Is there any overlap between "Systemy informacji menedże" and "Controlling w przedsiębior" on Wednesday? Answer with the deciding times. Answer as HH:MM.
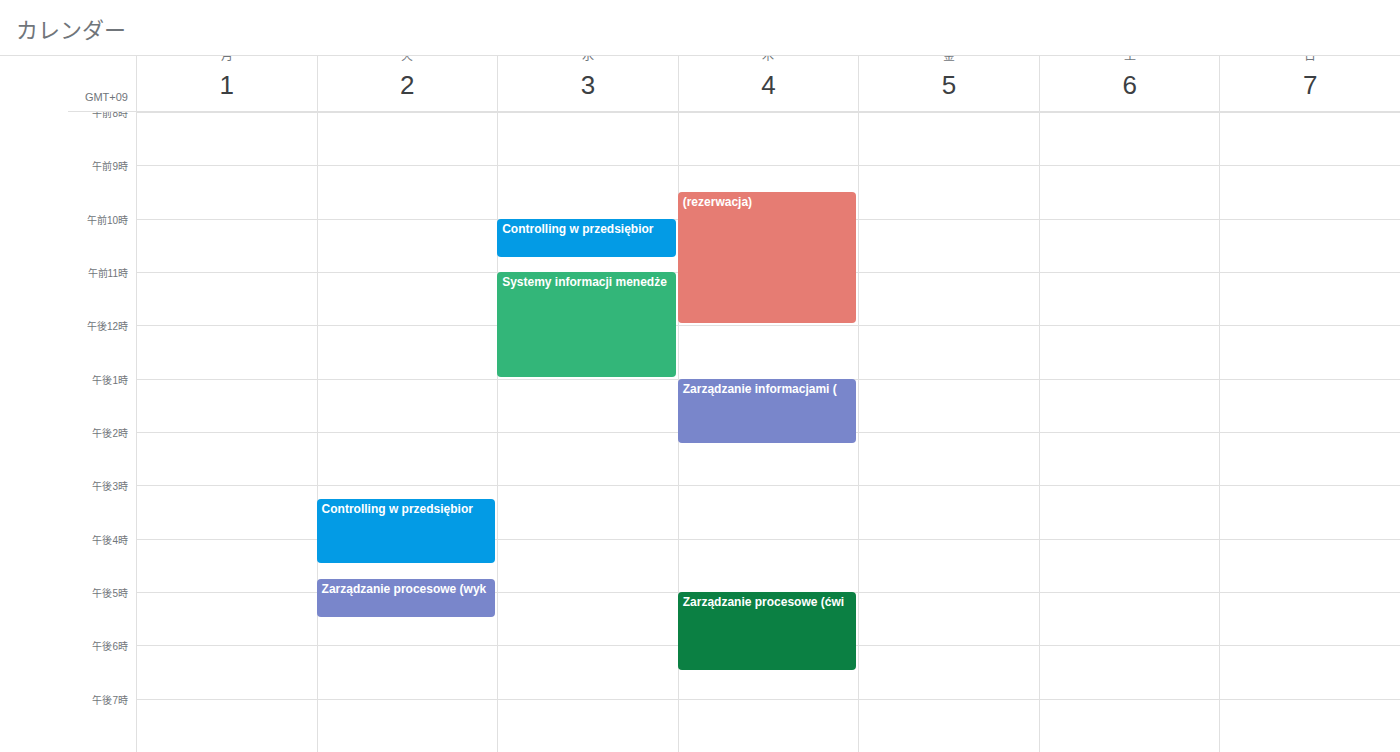
"Controlling w przedsiębior" ends at 10:45 and "Systemy informacji menedże" starts at 11:00 -- no overlap.